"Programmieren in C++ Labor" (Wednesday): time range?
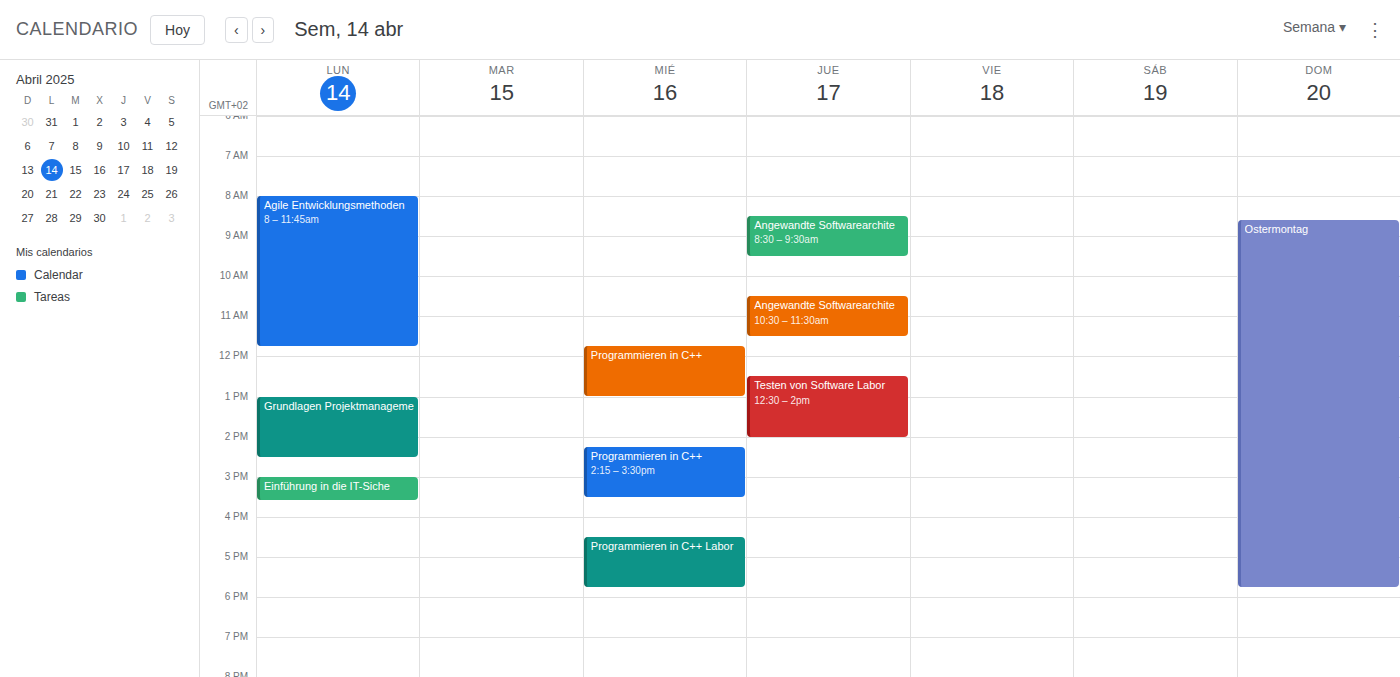
4:30 PM to 5:45 PM